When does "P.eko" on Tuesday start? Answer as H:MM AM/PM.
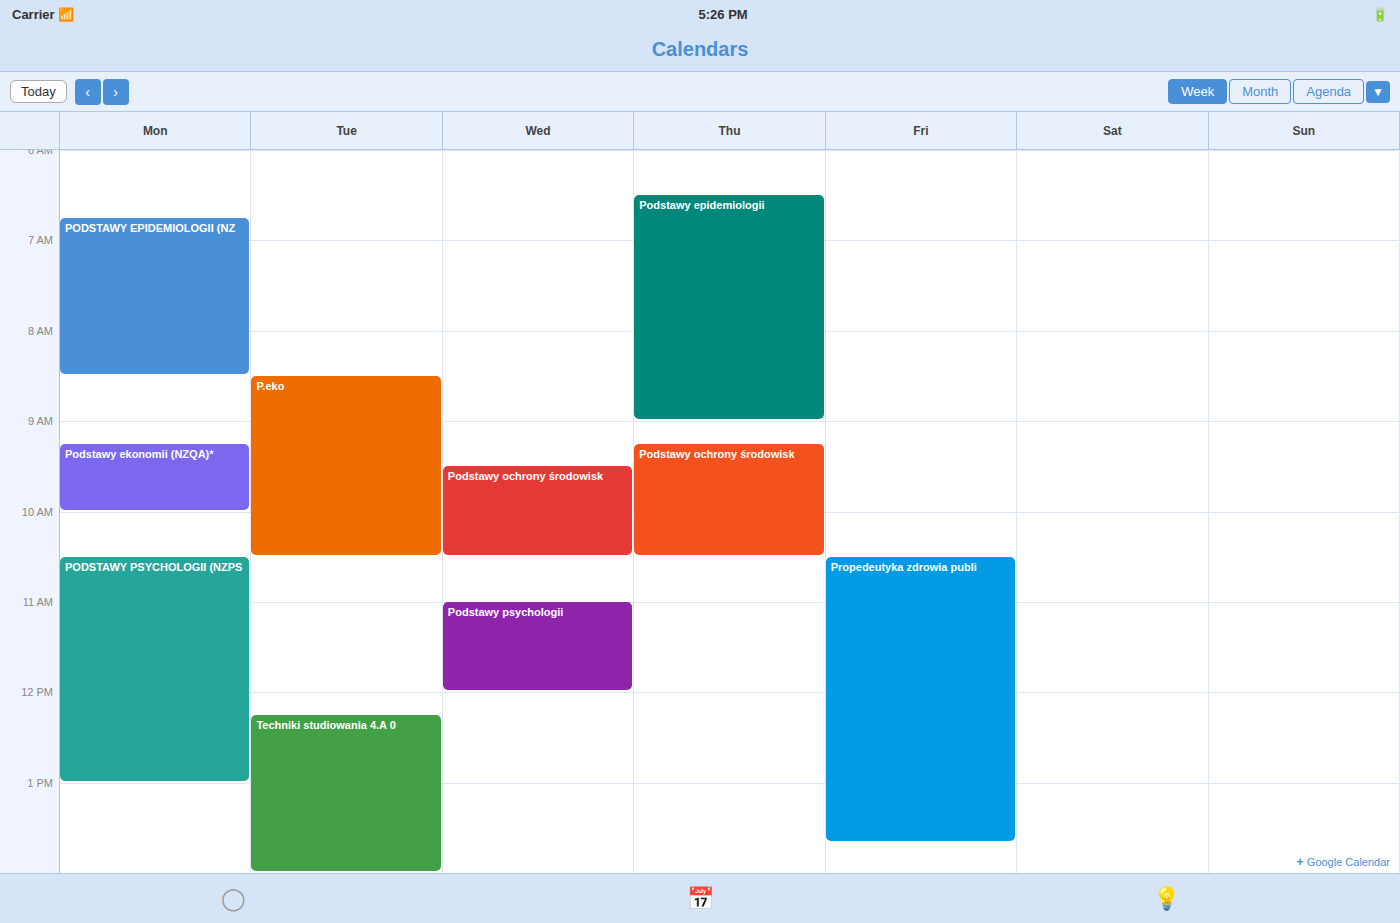
8:30 AM